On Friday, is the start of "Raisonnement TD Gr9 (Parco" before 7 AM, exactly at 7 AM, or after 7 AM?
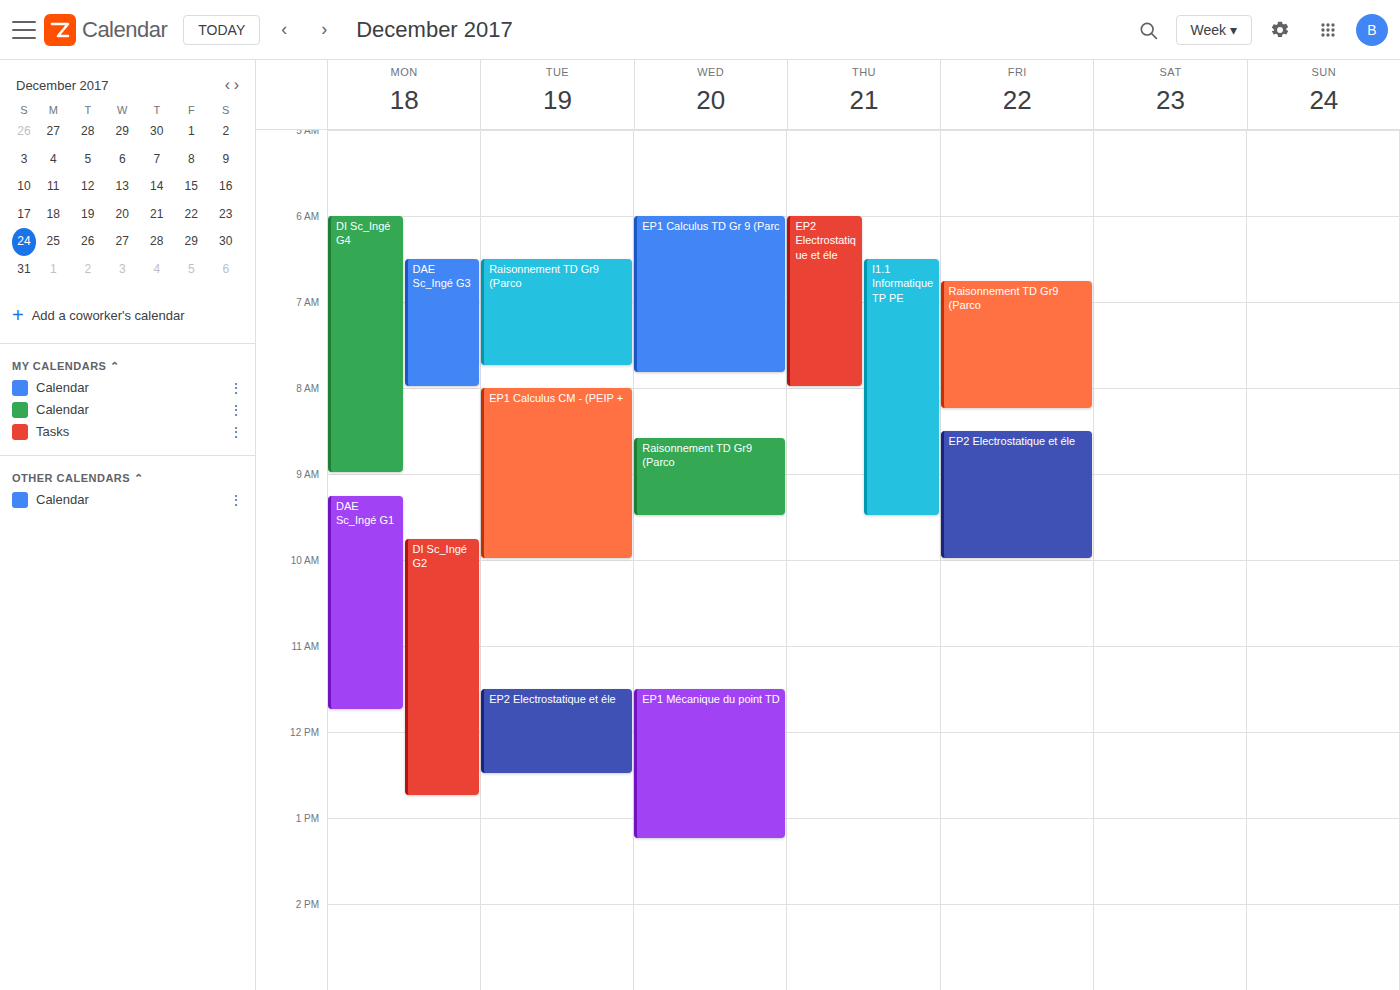
6:45 AM -- before 7 AM, 15 minutes above the 7 AM line.